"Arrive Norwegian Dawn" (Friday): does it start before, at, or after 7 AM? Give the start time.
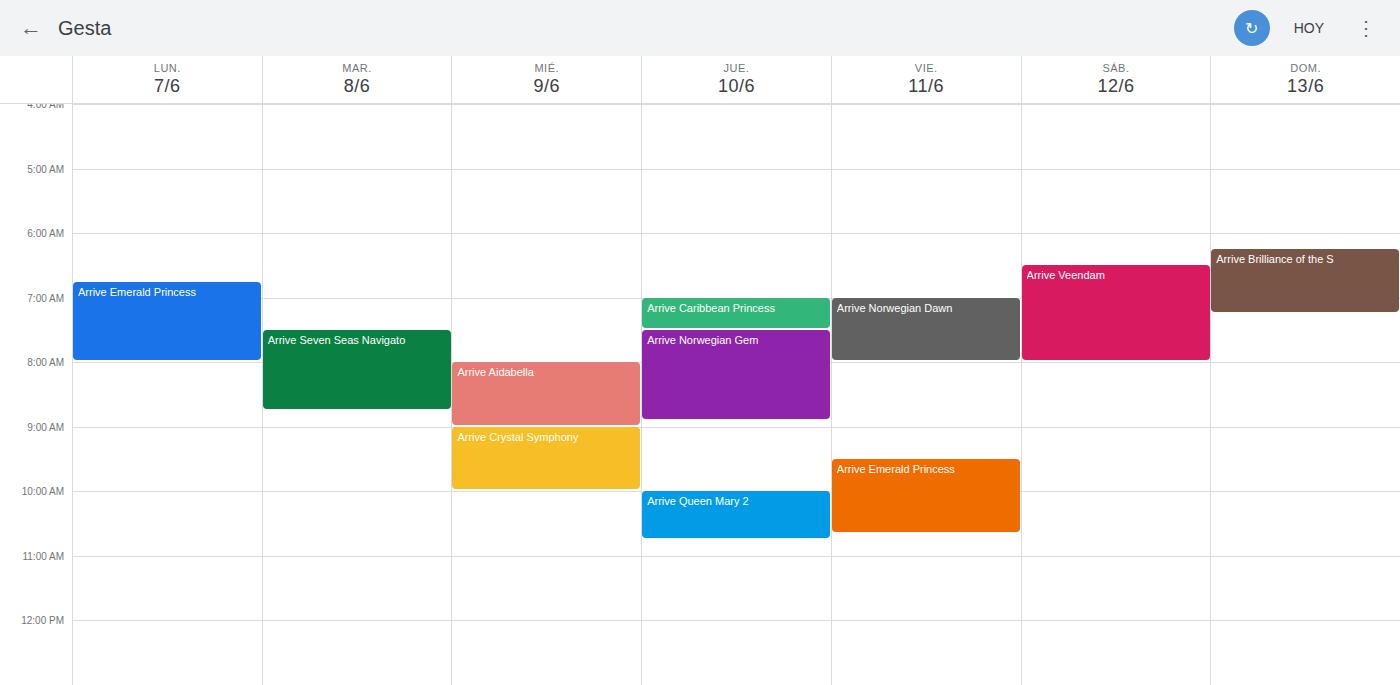
7:00 AM -- exactly at 7 AM, on the 7 AM line.